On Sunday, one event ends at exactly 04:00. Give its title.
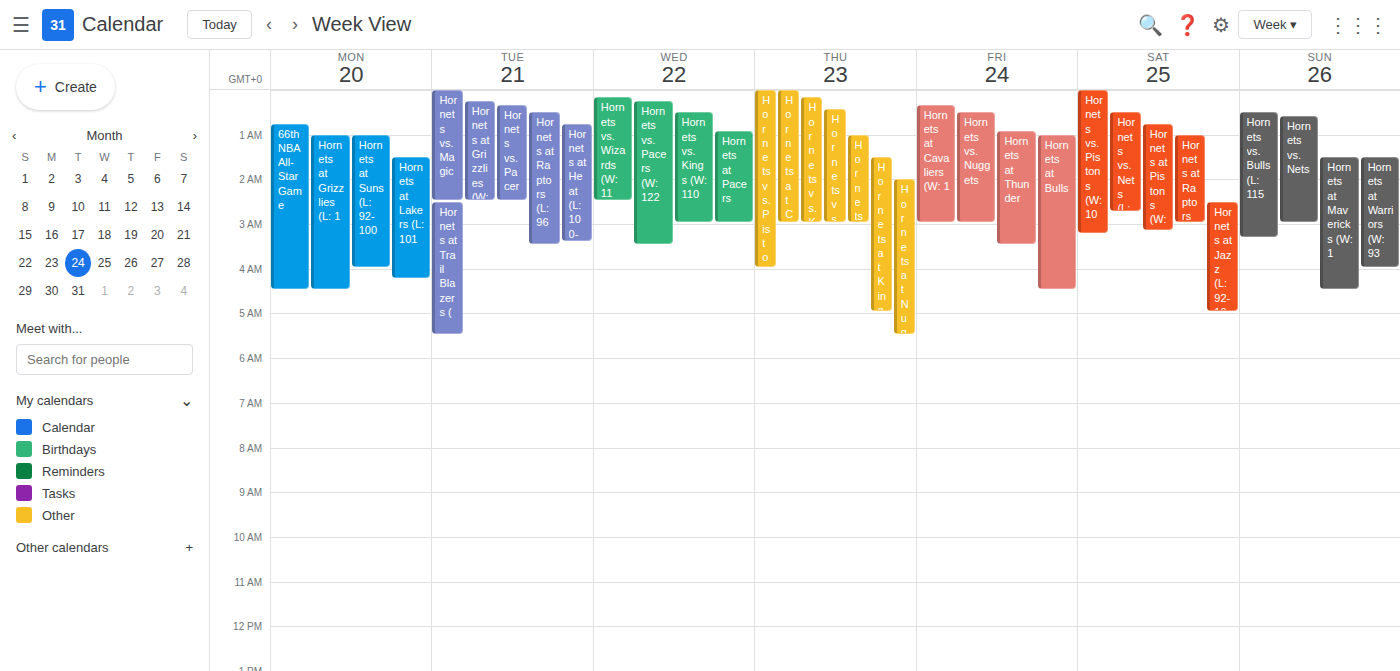
"Hornets at Warriors (W: 93"